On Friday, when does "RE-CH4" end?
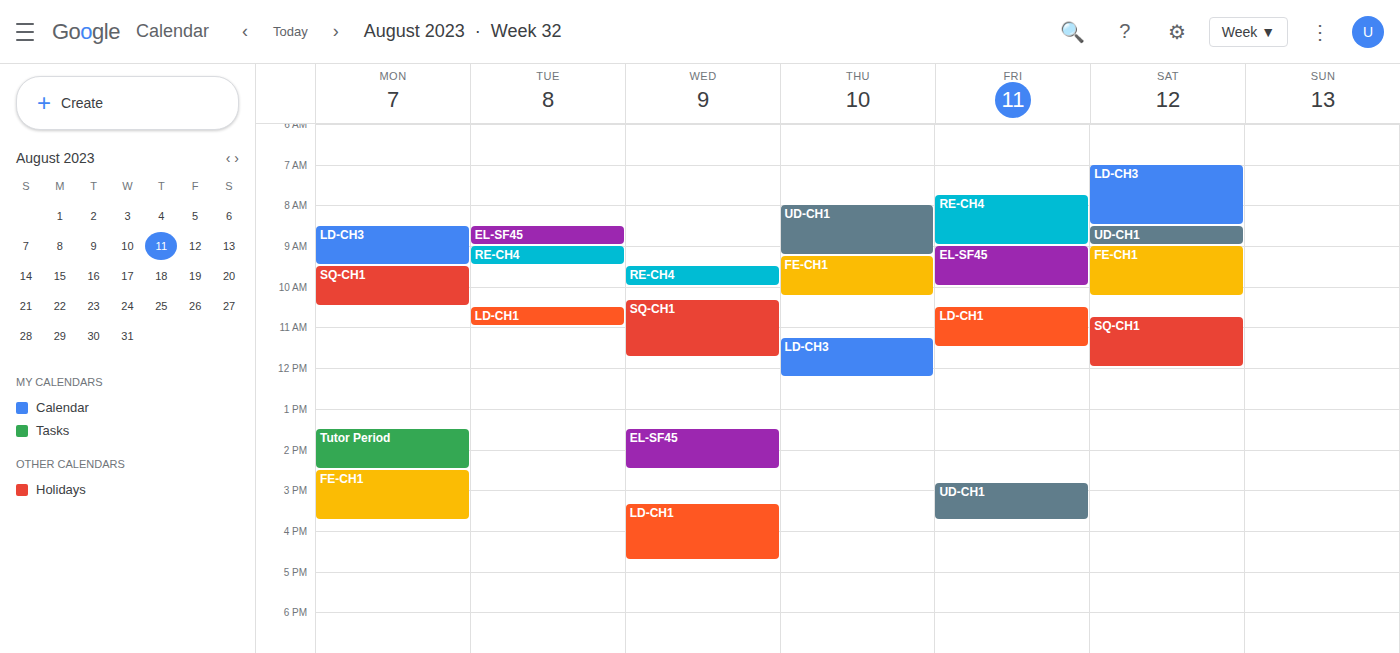
9:00 AM